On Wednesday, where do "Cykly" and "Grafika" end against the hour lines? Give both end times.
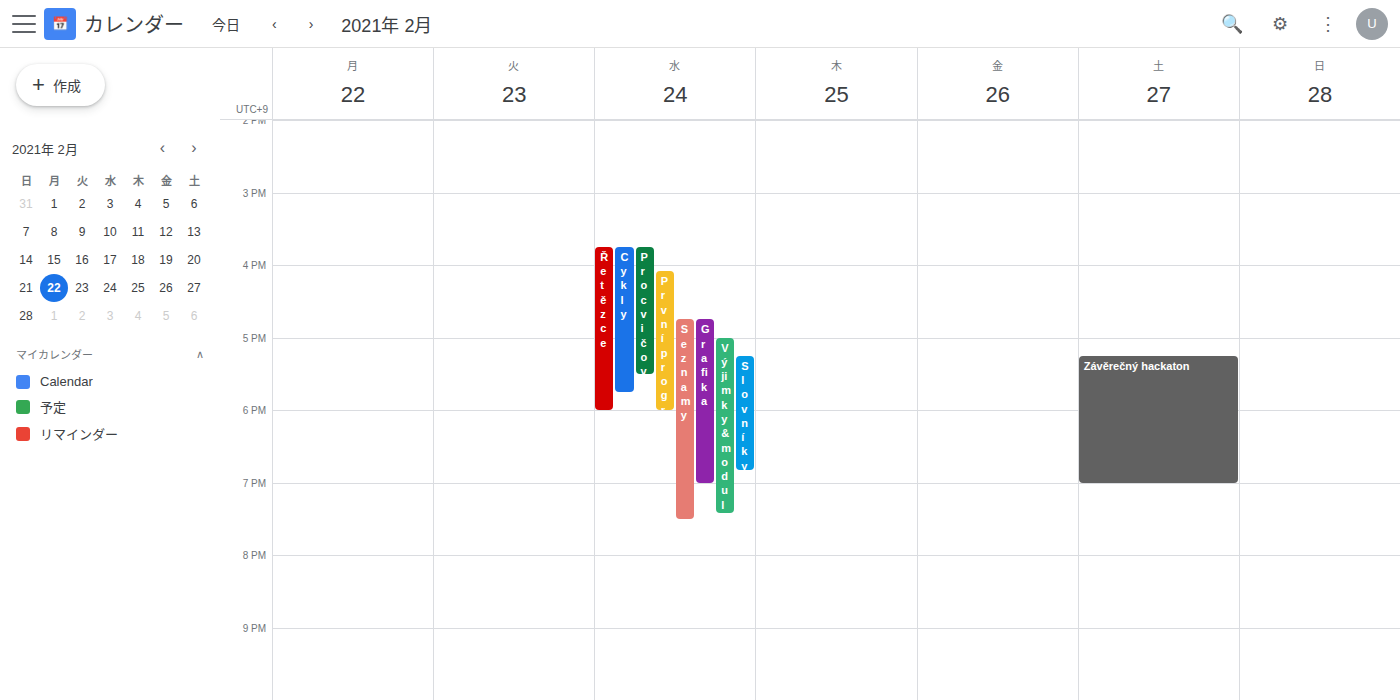
"Cykly": 5:45 PM, neither: three quarters of the way from the 5 PM line to the 6 PM line. "Grafika": 7:00 PM, exactly on the 7 PM line.